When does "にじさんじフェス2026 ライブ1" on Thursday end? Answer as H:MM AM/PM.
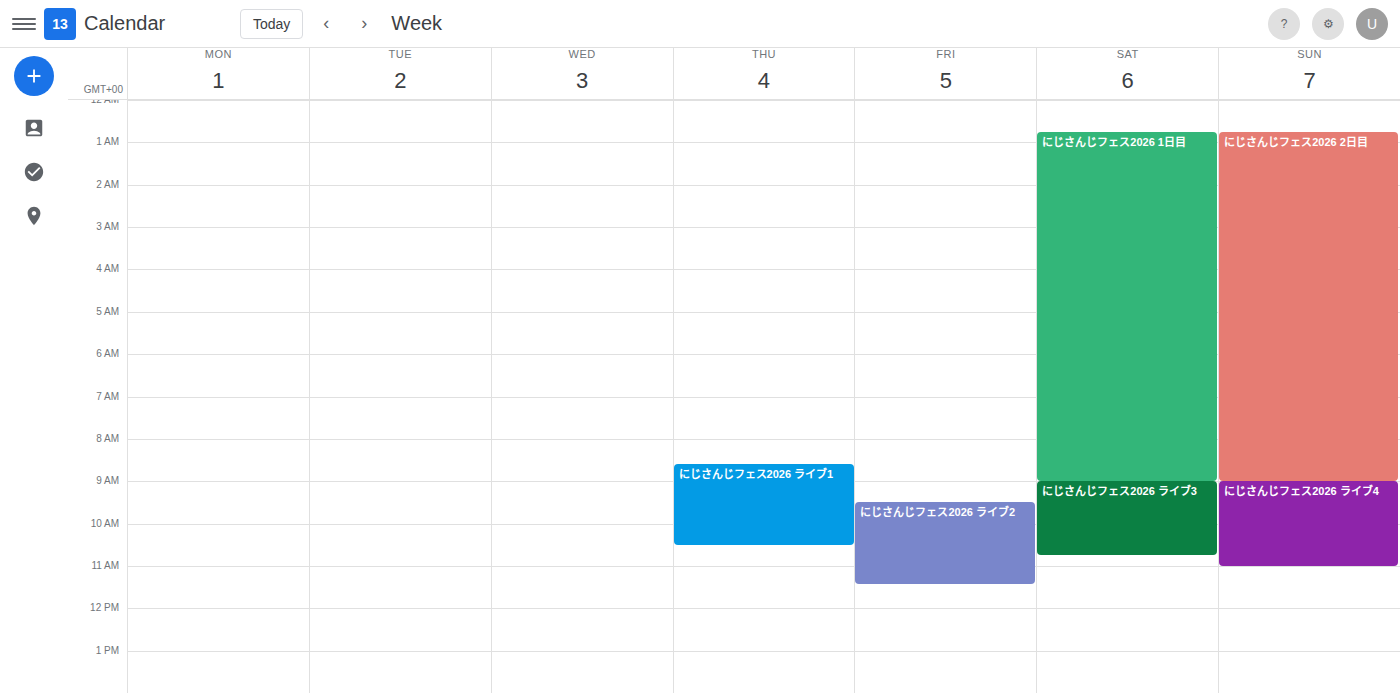
10:30 AM